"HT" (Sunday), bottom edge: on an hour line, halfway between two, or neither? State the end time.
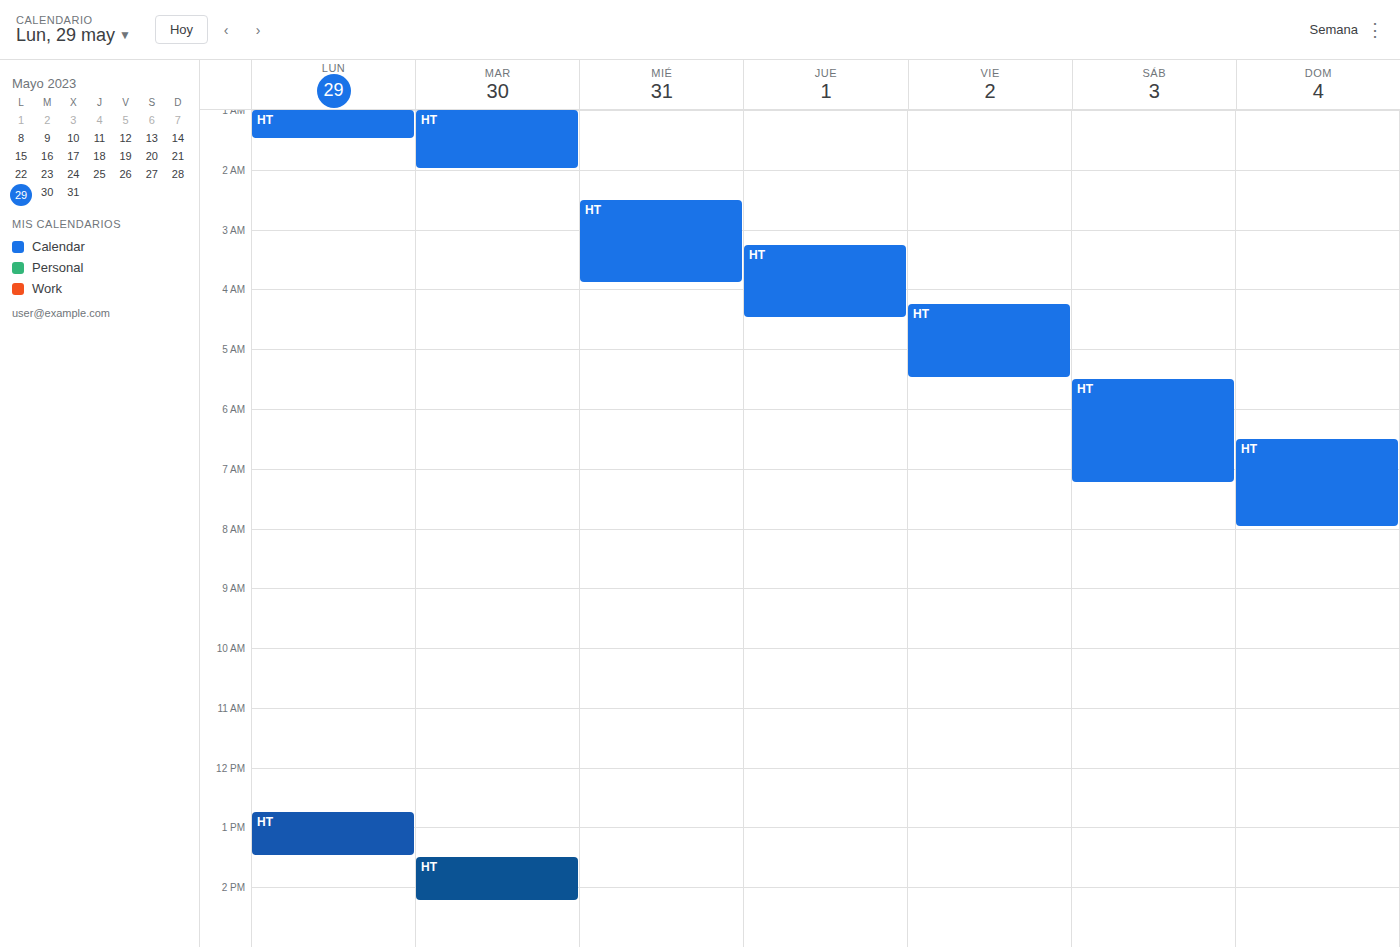
08:00 -- exactly on the 08:00 line.